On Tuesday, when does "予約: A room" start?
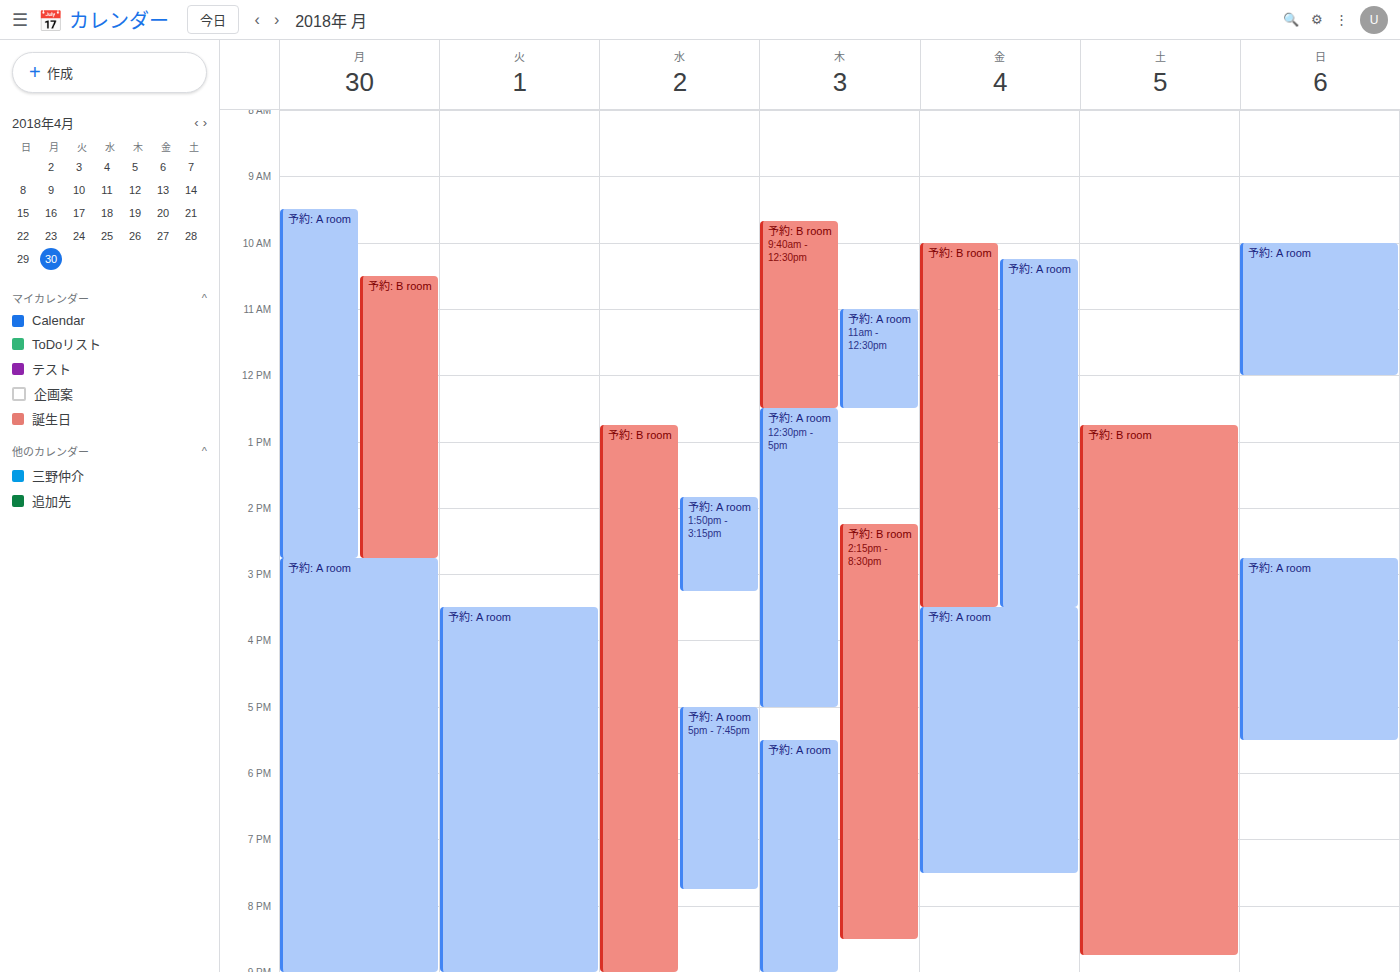
3:30 PM